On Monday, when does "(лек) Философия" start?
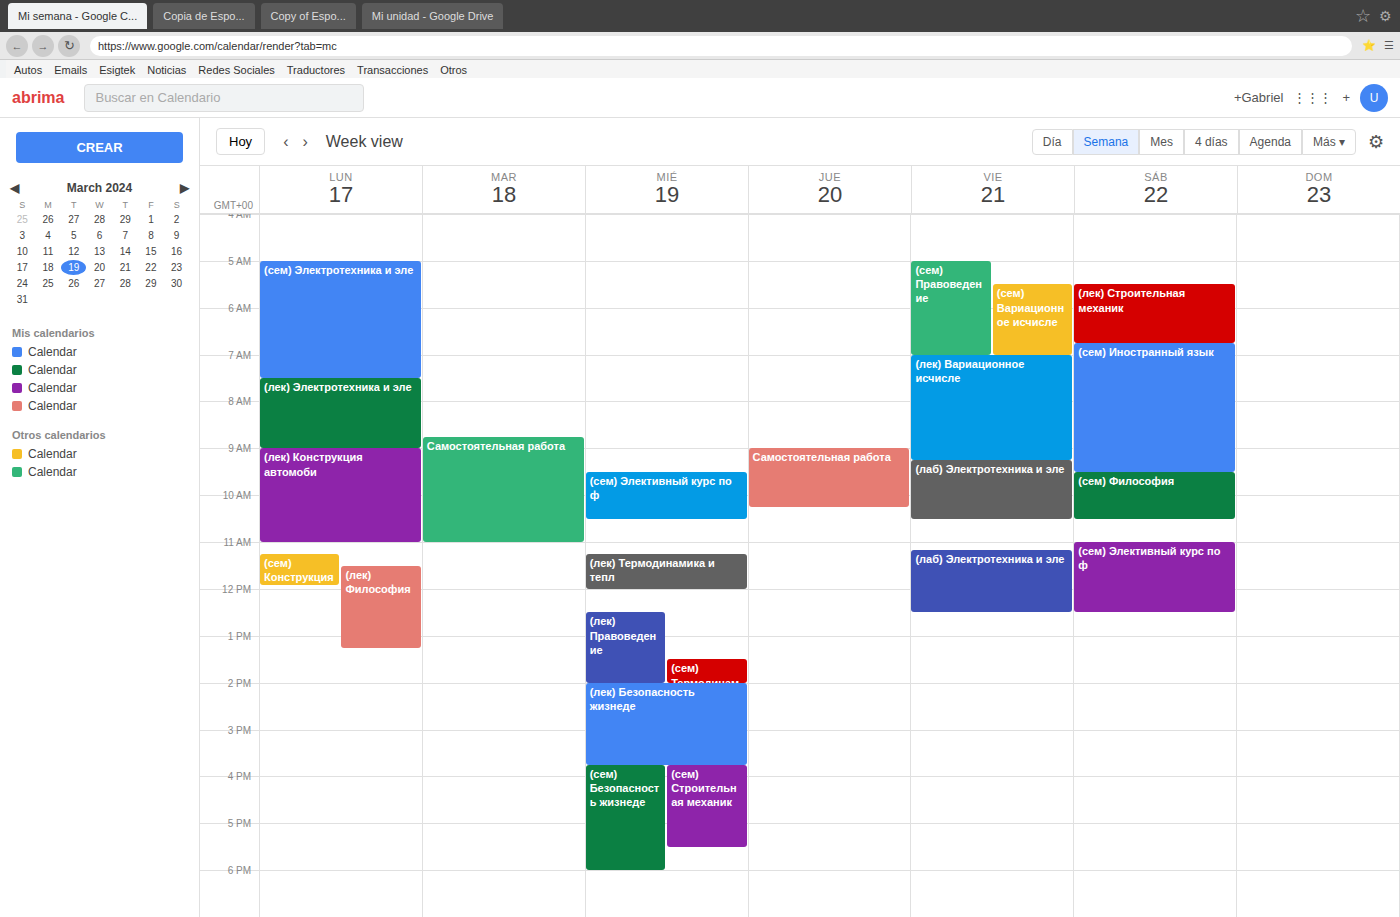
11:30 AM